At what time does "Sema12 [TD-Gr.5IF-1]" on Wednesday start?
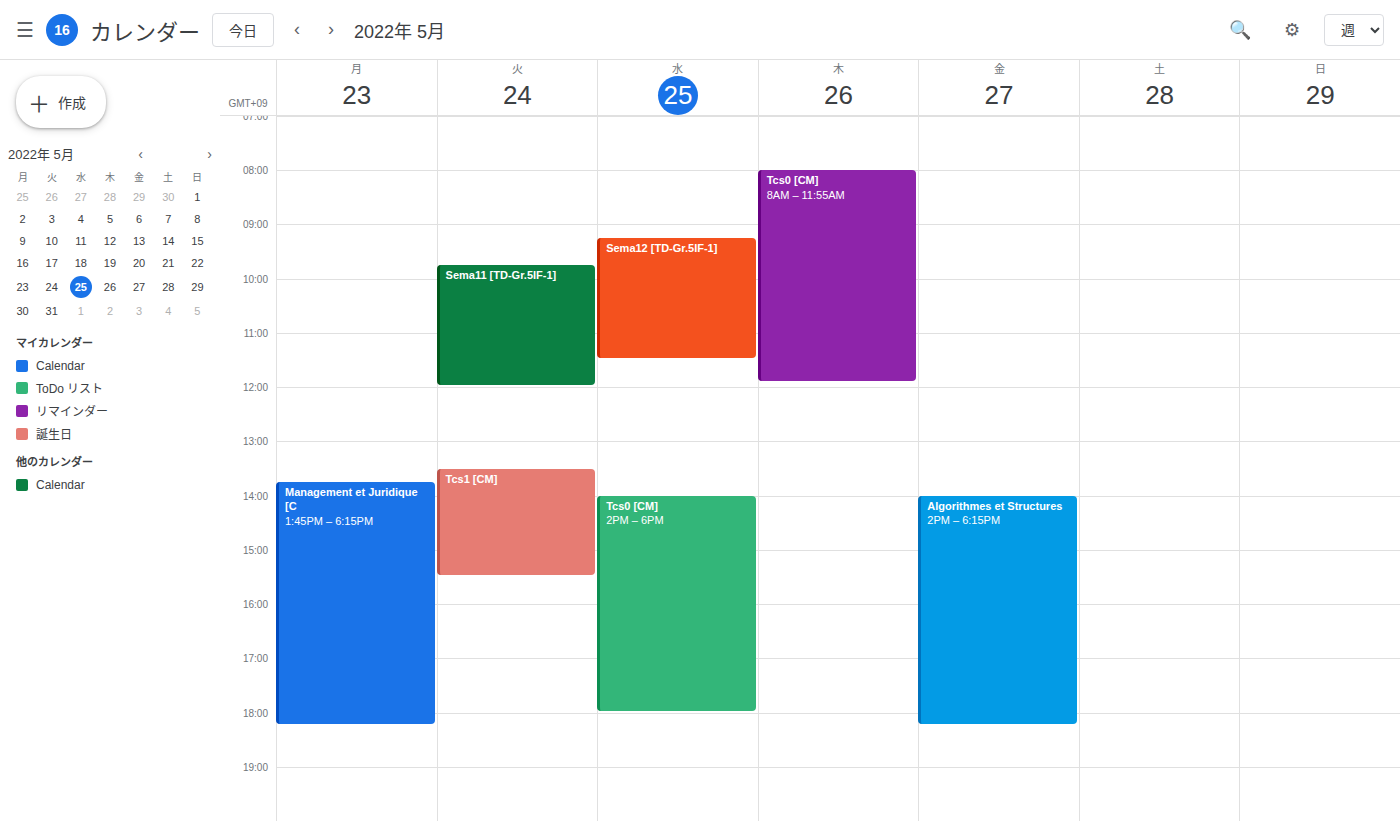
9:15 AM